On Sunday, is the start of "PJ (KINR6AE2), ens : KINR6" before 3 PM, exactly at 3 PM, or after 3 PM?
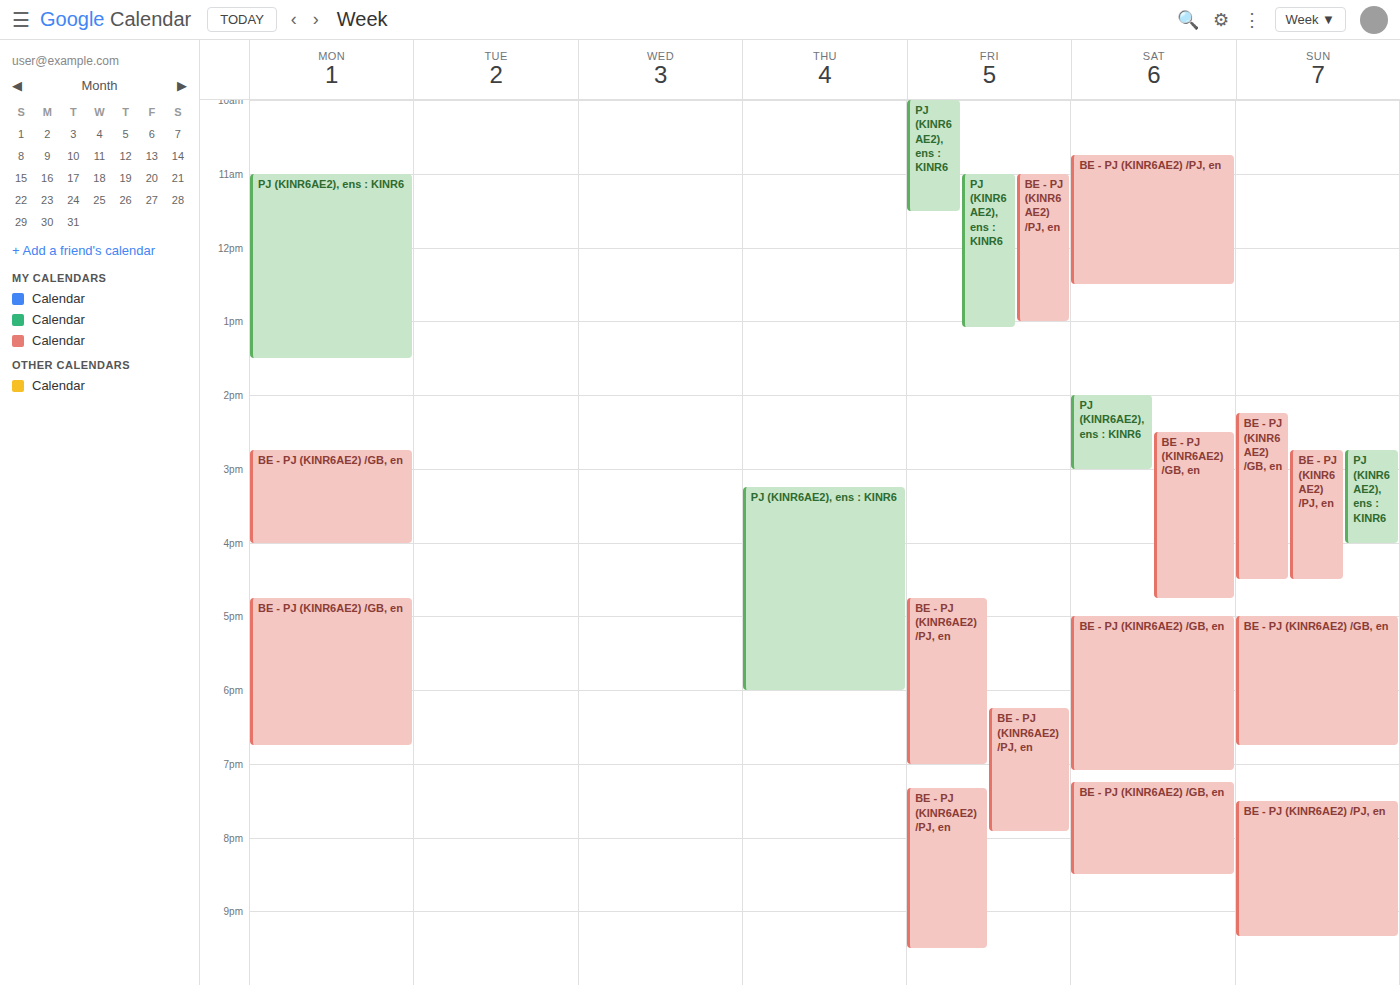
2:45 PM -- before 3 PM, 15 minutes above the 3 PM line.